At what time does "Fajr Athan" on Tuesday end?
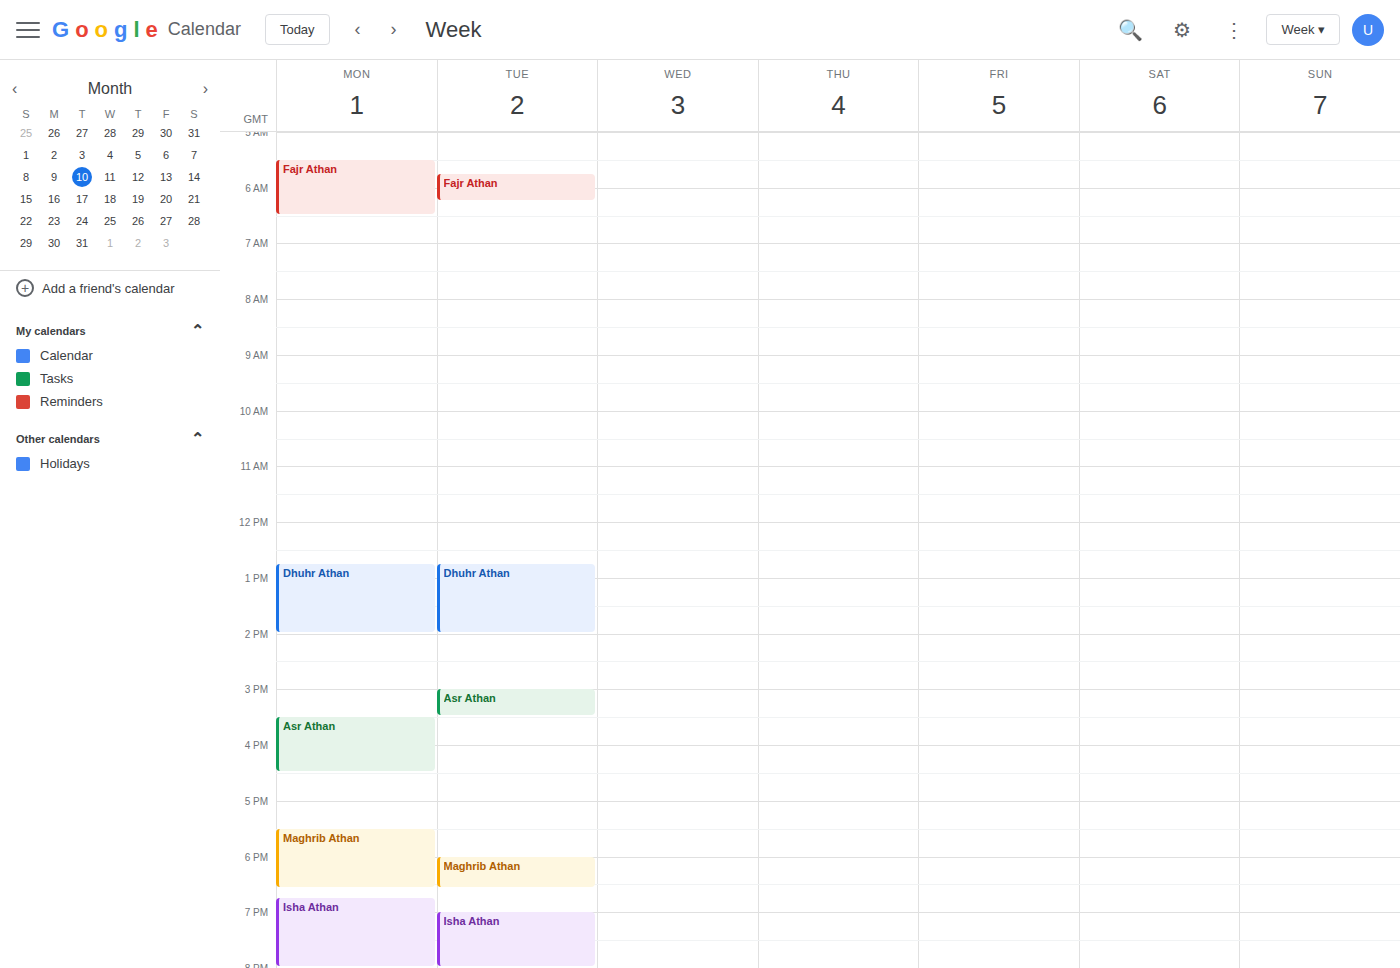
6:15 AM